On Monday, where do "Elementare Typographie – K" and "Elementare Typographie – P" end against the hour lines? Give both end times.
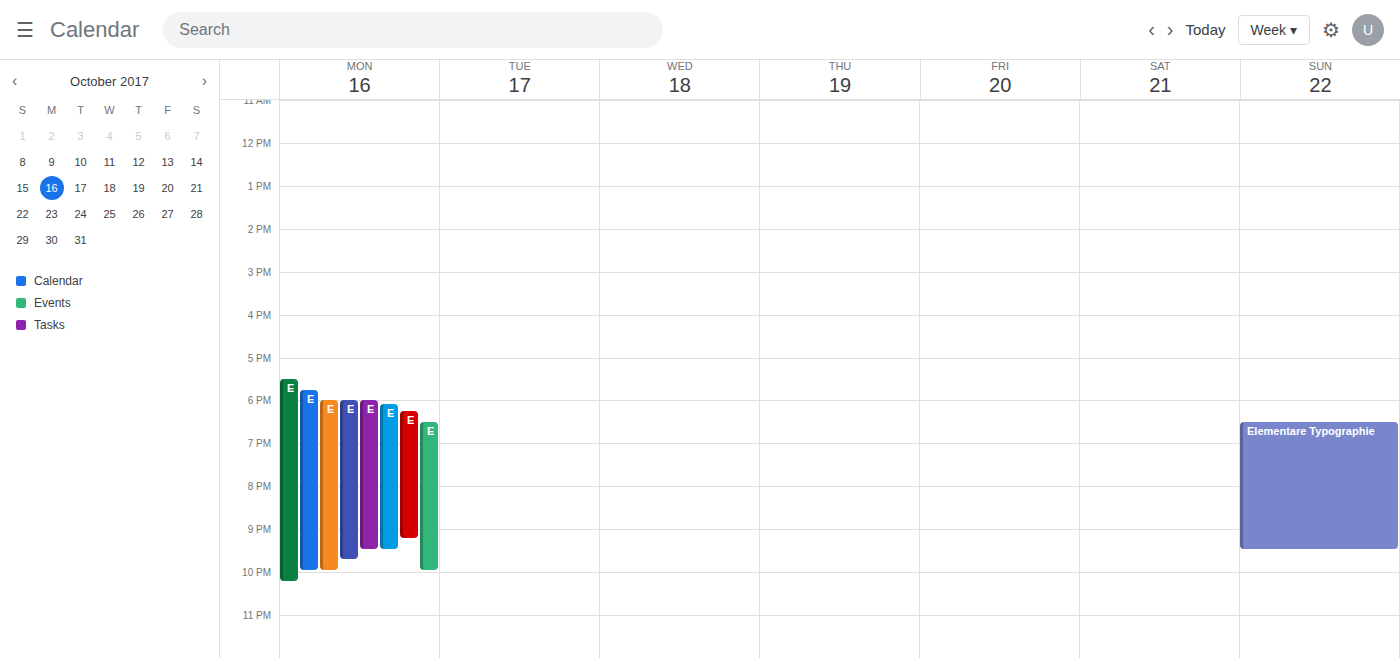
"Elementare Typographie – K": 21:15, neither: a quarter of the way from the 21:00 line to the 22:00 line. "Elementare Typographie – P": 22:15, neither: a quarter of the way from the 22:00 line to the 23:00 line.